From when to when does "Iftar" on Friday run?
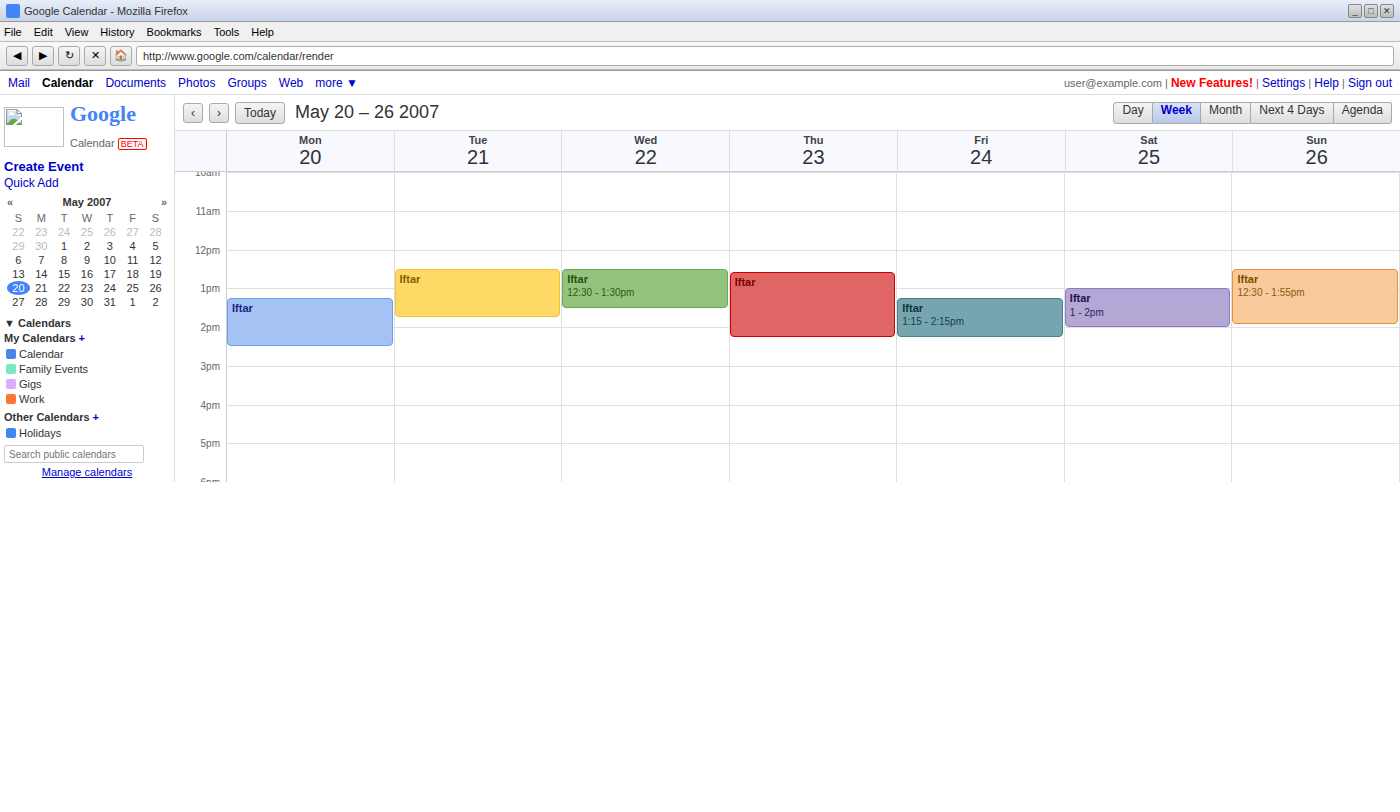
1:15 PM to 2:15 PM